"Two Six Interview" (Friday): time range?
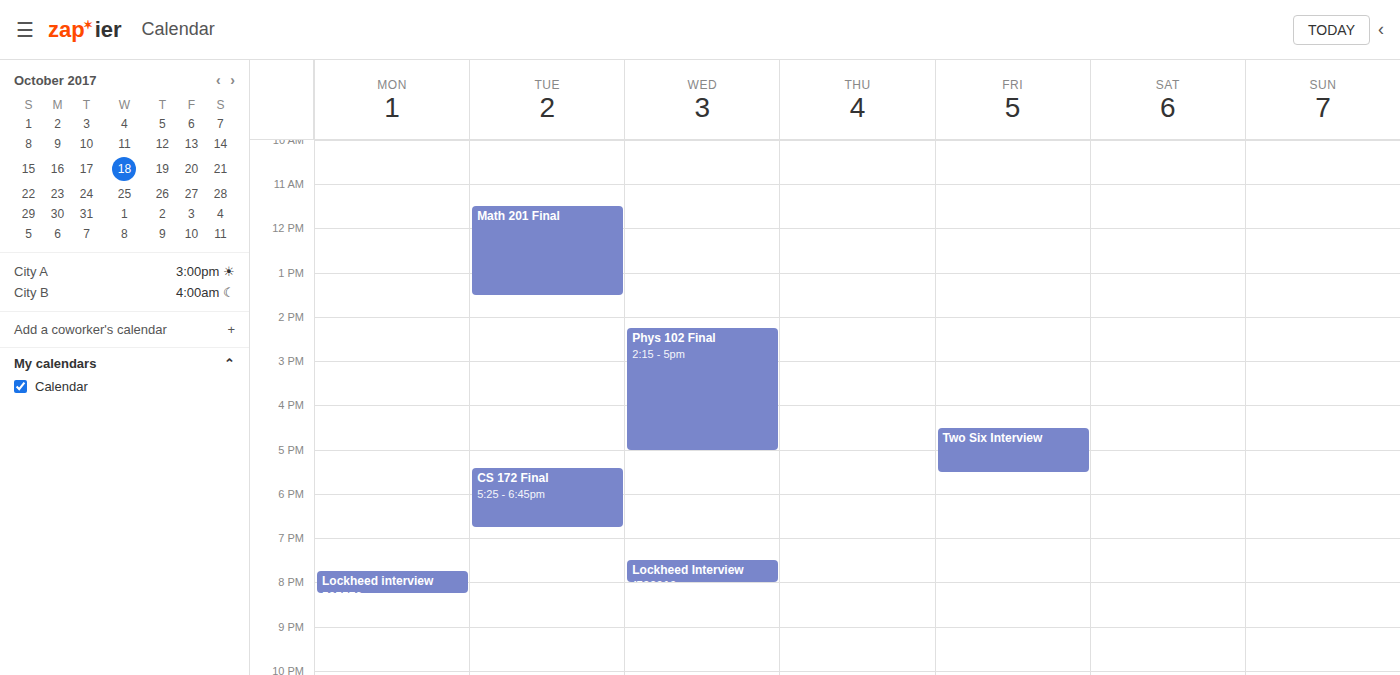
16:30 to 17:30